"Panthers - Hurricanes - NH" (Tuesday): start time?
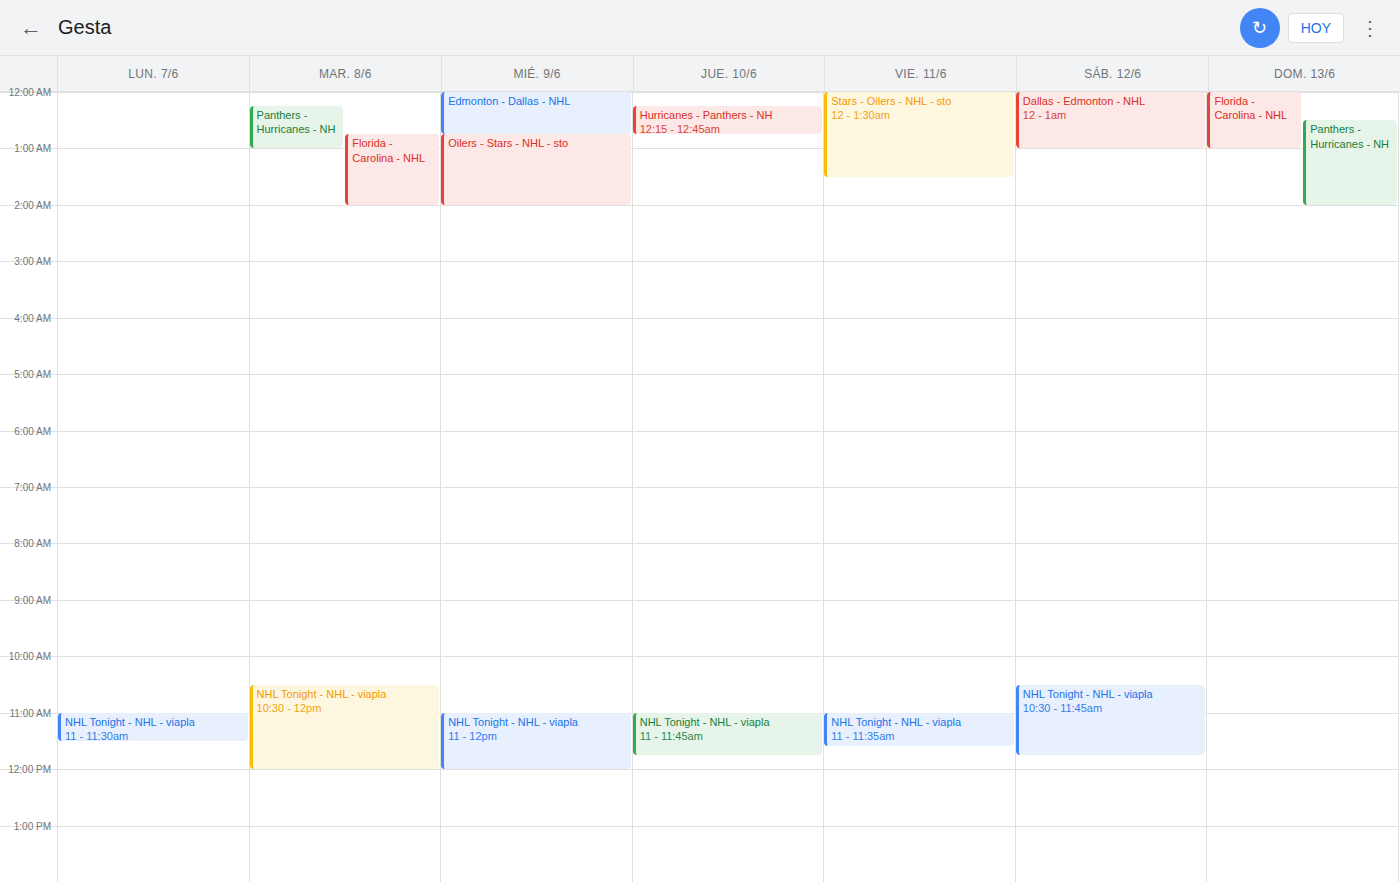
00:15